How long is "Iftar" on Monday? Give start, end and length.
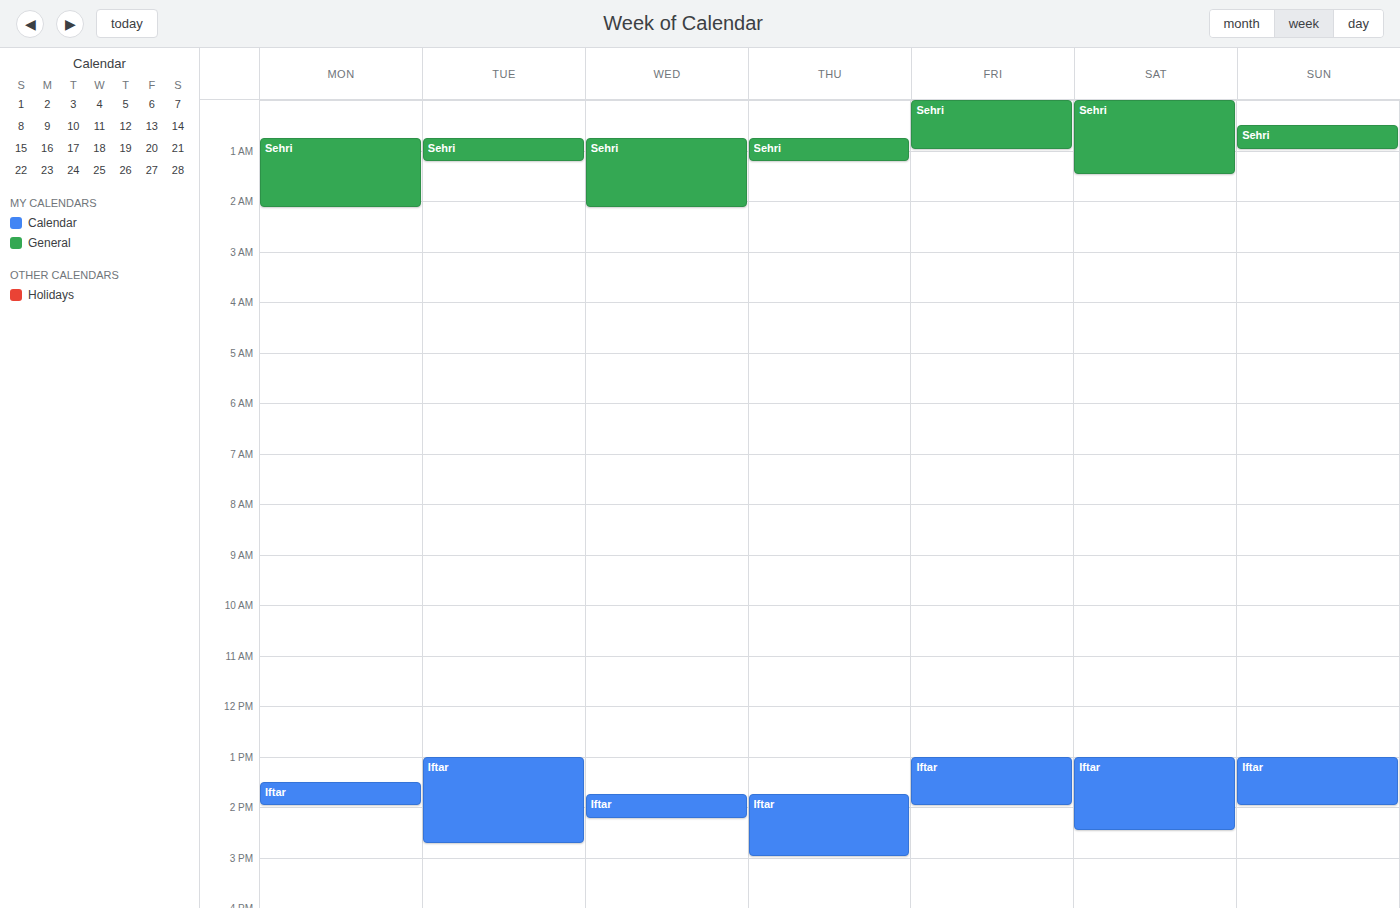
1:30 PM to 2:00 PM, 30 minutes